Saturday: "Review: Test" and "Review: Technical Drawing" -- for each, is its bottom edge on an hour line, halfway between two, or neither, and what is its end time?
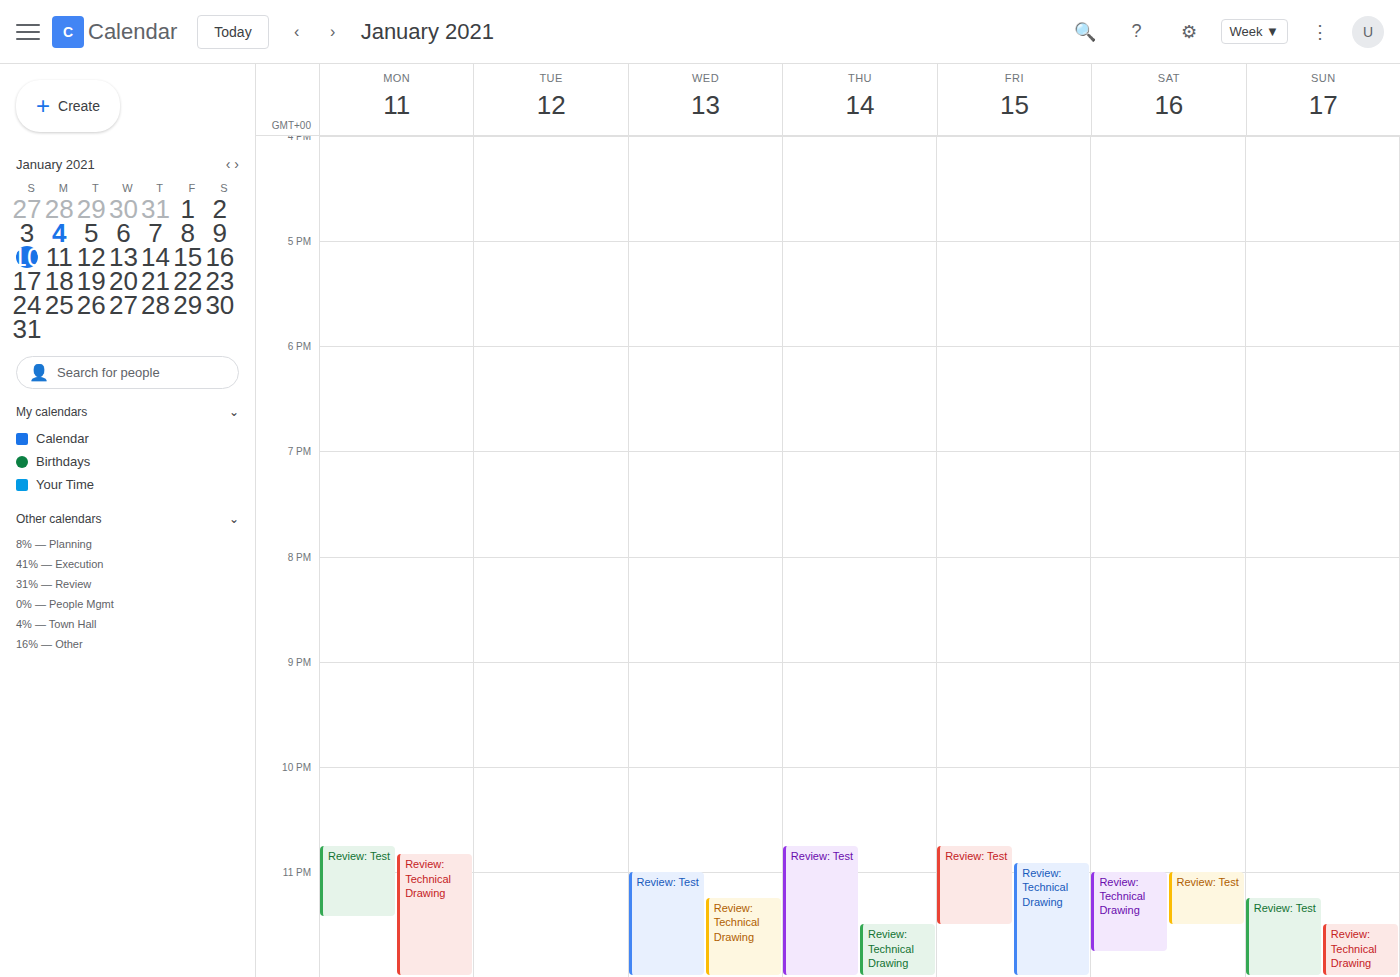
"Review: Test": 11:30 PM, halfway between the 11 PM and 12 AM lines. "Review: Technical Drawing": 11:45 PM, neither: three quarters of the way from the 11 PM line to the 12 AM line.